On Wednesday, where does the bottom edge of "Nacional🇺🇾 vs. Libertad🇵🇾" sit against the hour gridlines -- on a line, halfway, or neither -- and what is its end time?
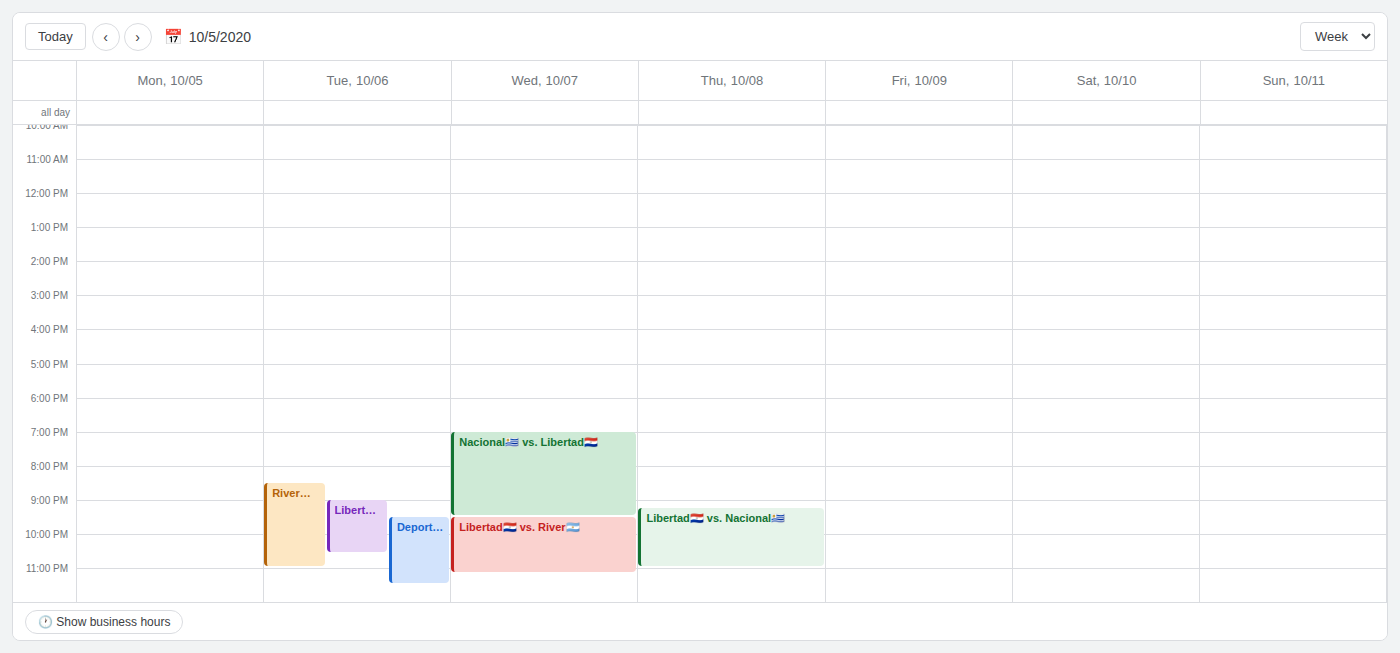
9:30 PM -- halfway between the 9 PM and 10 PM lines.